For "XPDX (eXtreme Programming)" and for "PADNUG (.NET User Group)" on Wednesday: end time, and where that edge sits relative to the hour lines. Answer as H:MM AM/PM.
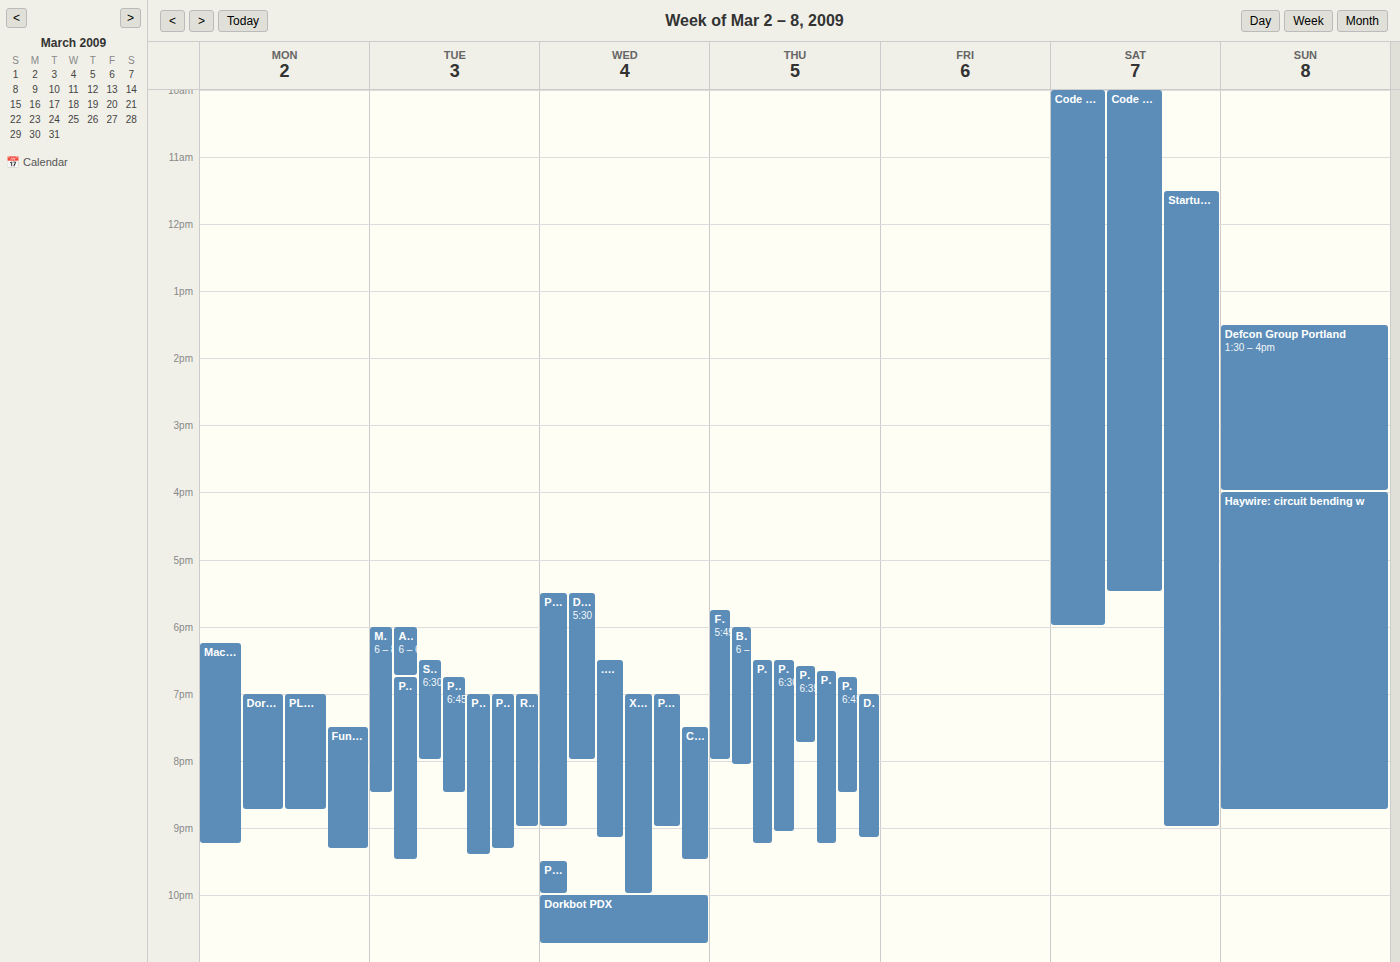
"XPDX (eXtreme Programming)": 10:00 PM, exactly on the 10 PM line. "PADNUG (.NET User Group)": 9:00 PM, exactly on the 9 PM line.